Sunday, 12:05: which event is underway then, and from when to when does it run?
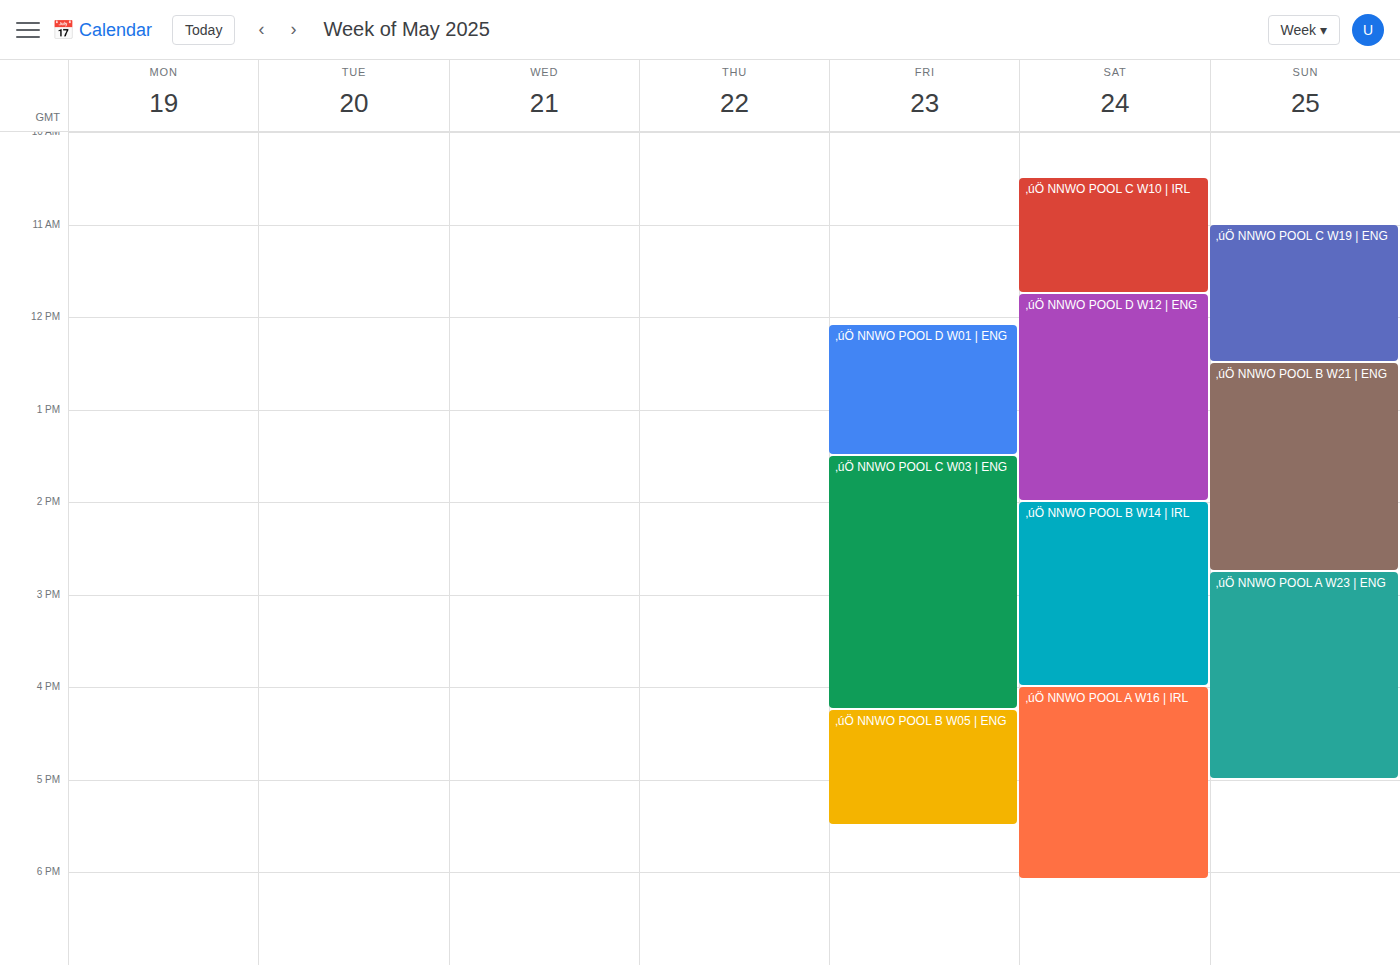
"‚úÖ NNWO POOL C W19 | ENG", 11:00 to 12:30